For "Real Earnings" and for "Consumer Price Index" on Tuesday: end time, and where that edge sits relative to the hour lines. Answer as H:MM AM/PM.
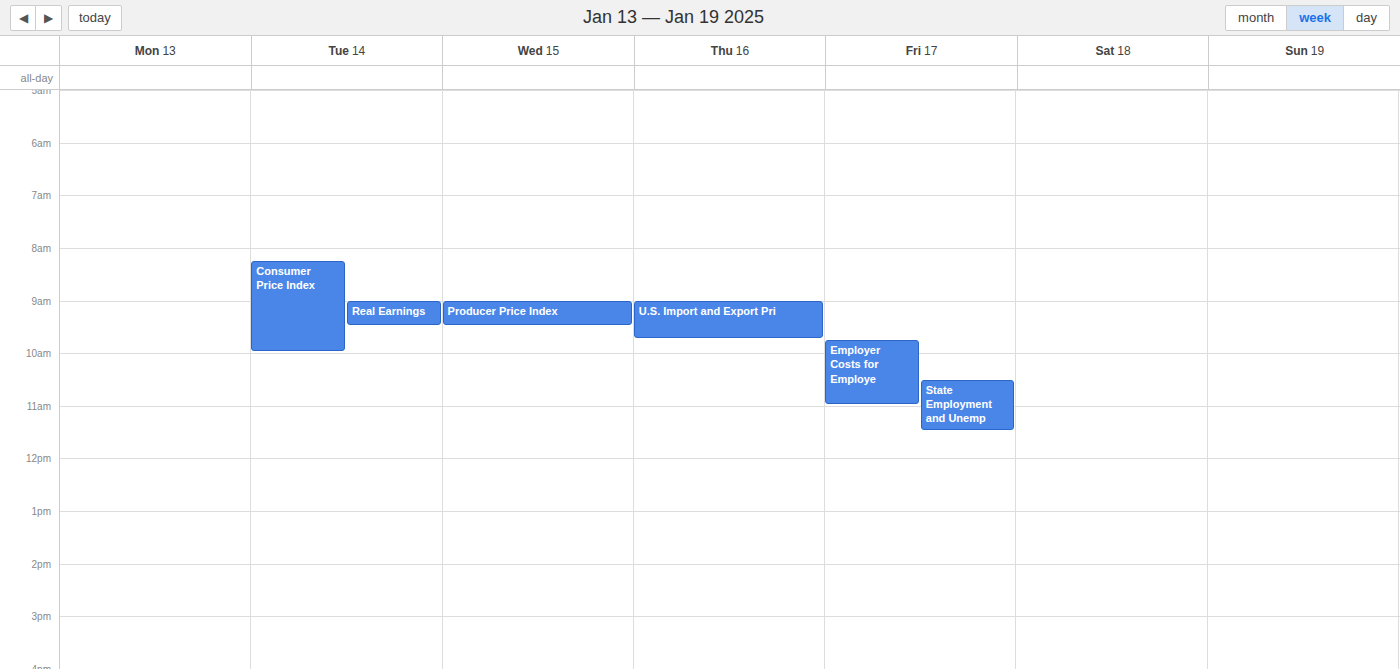
"Real Earnings": 9:30 AM, halfway between the 9 AM and 10 AM lines. "Consumer Price Index": 10:00 AM, exactly on the 10 AM line.